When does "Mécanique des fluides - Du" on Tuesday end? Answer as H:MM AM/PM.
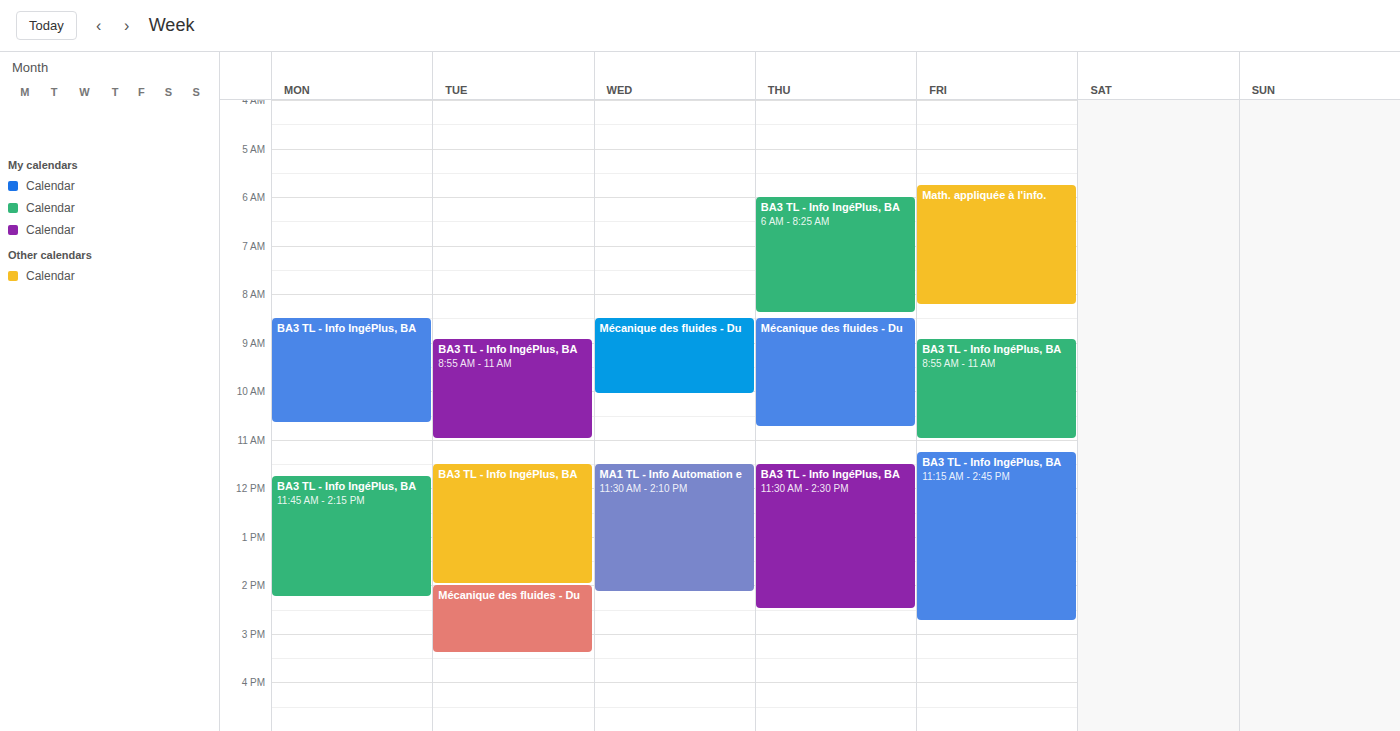
3:25 PM